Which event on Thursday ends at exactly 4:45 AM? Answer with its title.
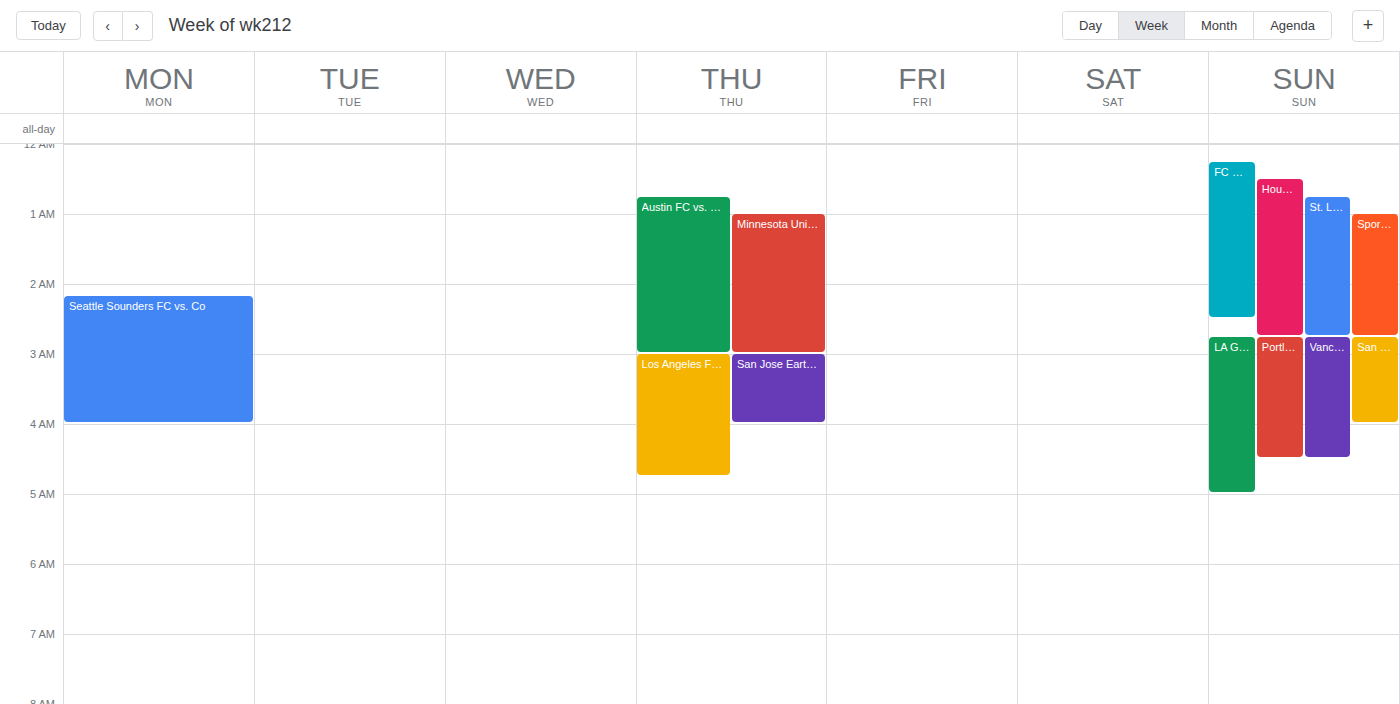
"Los Angeles FC vs. Colorad"